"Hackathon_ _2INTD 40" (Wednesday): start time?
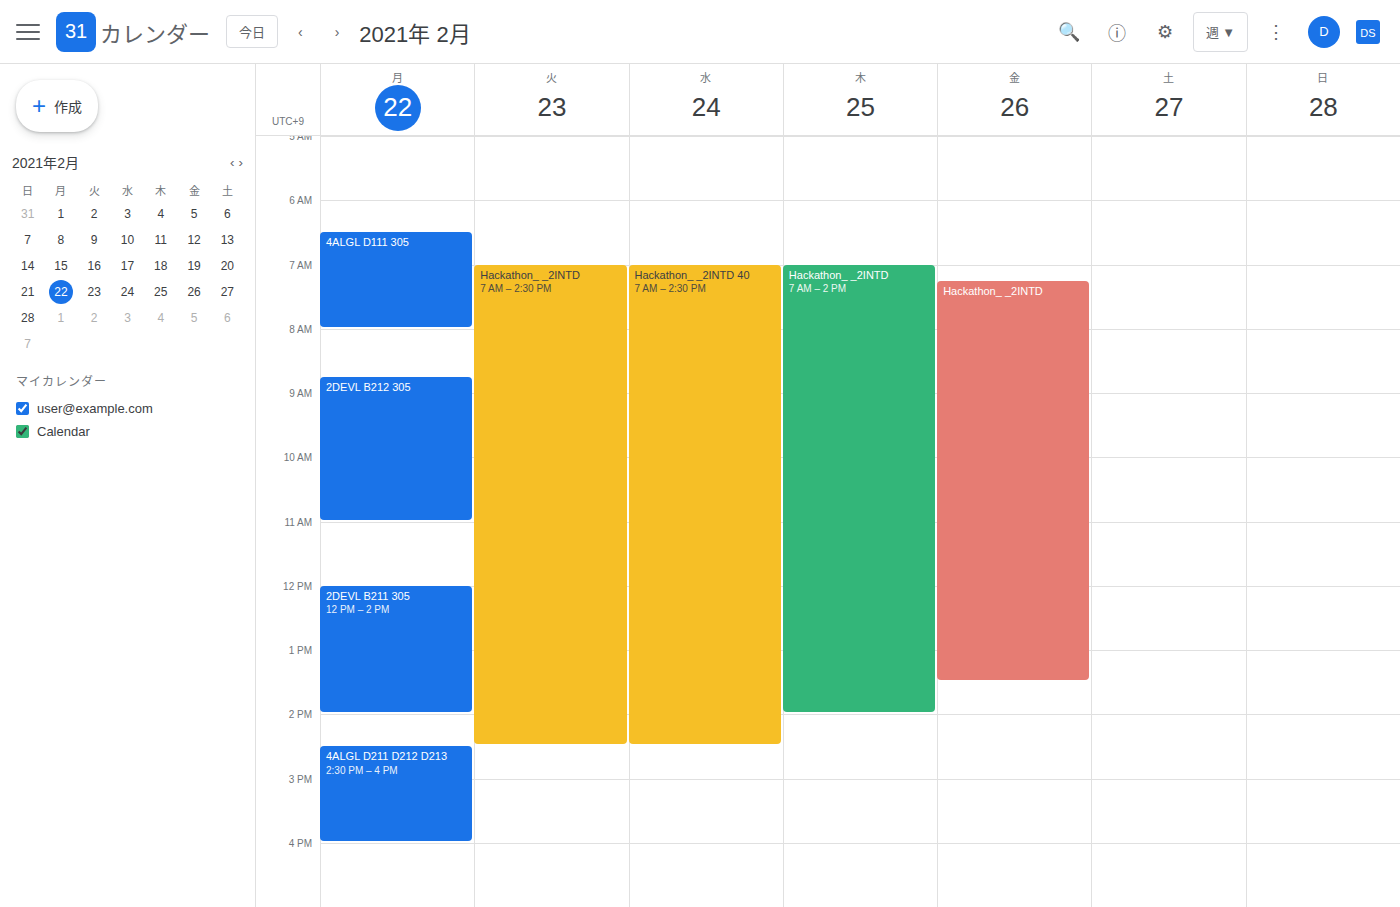
7:00 AM